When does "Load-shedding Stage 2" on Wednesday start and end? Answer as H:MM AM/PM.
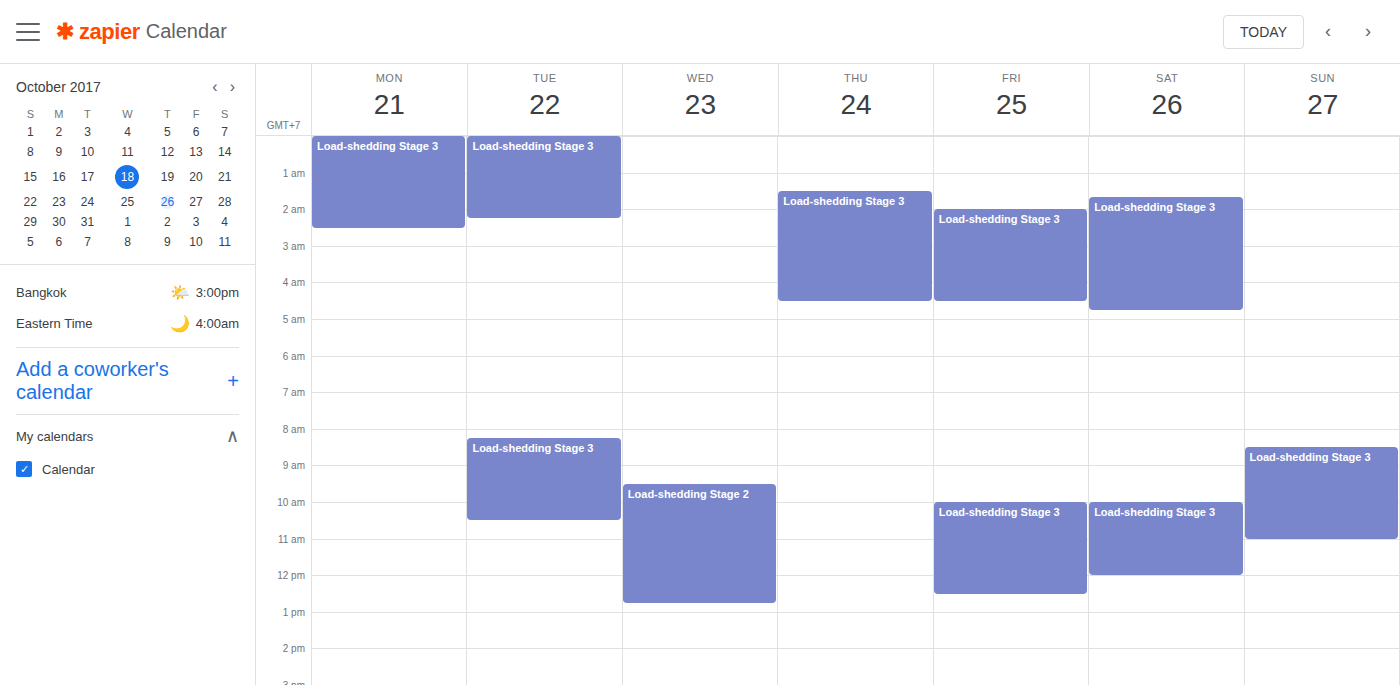
9:30 AM to 12:45 PM